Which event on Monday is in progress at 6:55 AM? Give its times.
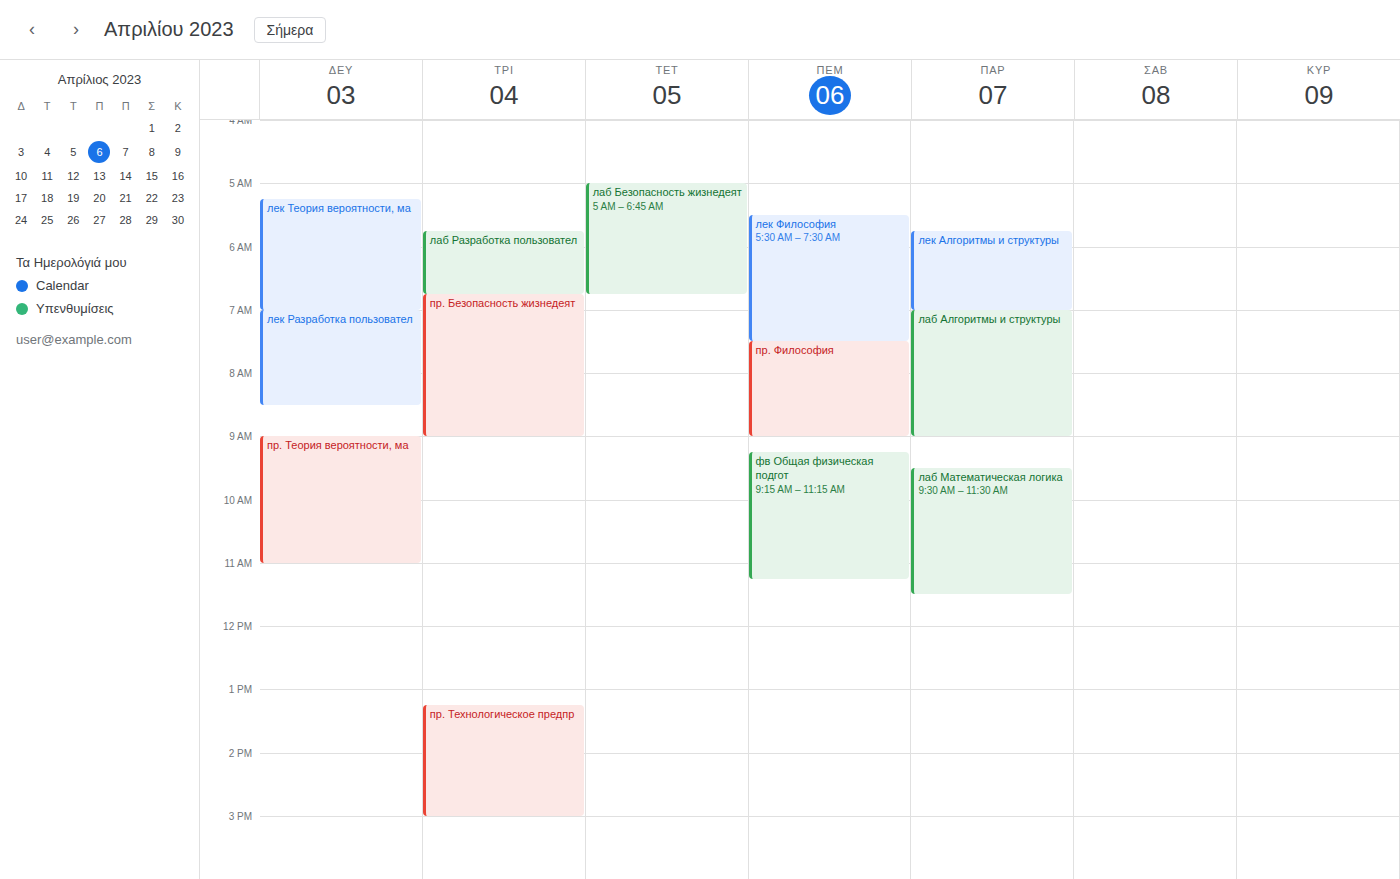
"лек Теория вероятности, ма", 5:15 AM to 7:00 AM